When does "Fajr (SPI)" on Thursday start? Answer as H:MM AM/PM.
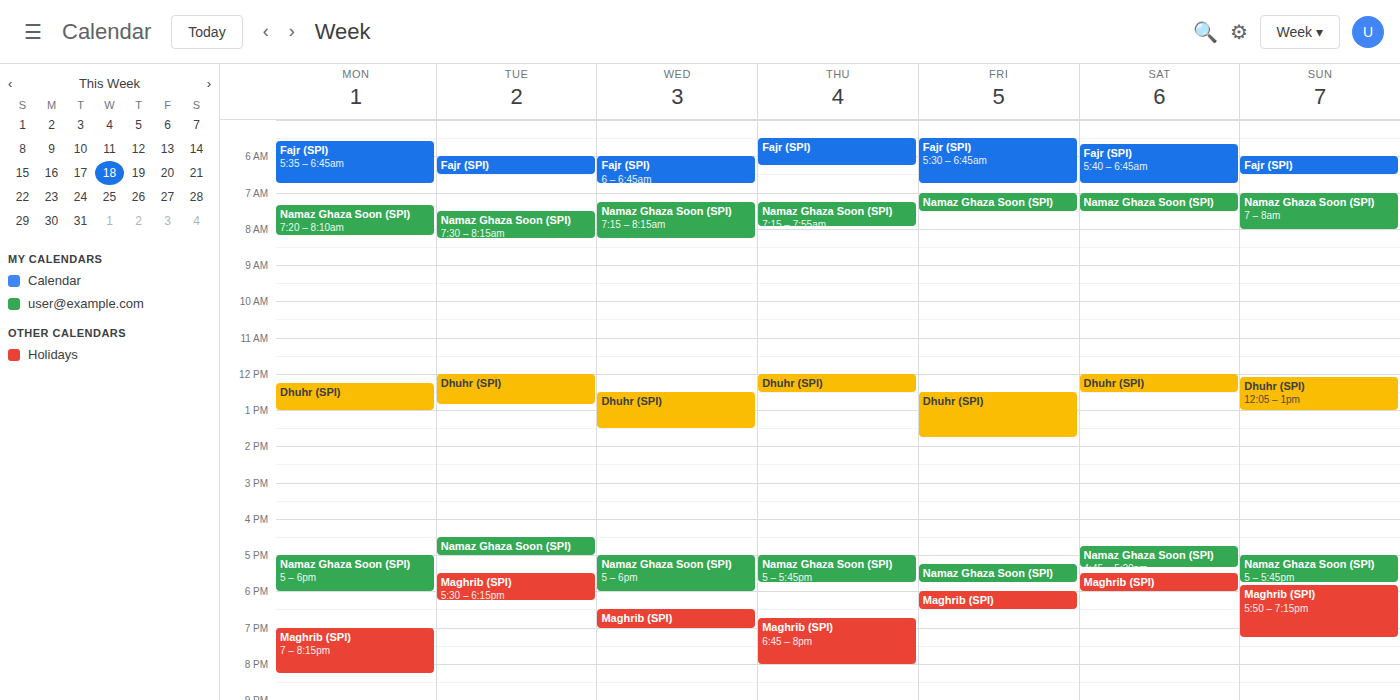
5:30 AM